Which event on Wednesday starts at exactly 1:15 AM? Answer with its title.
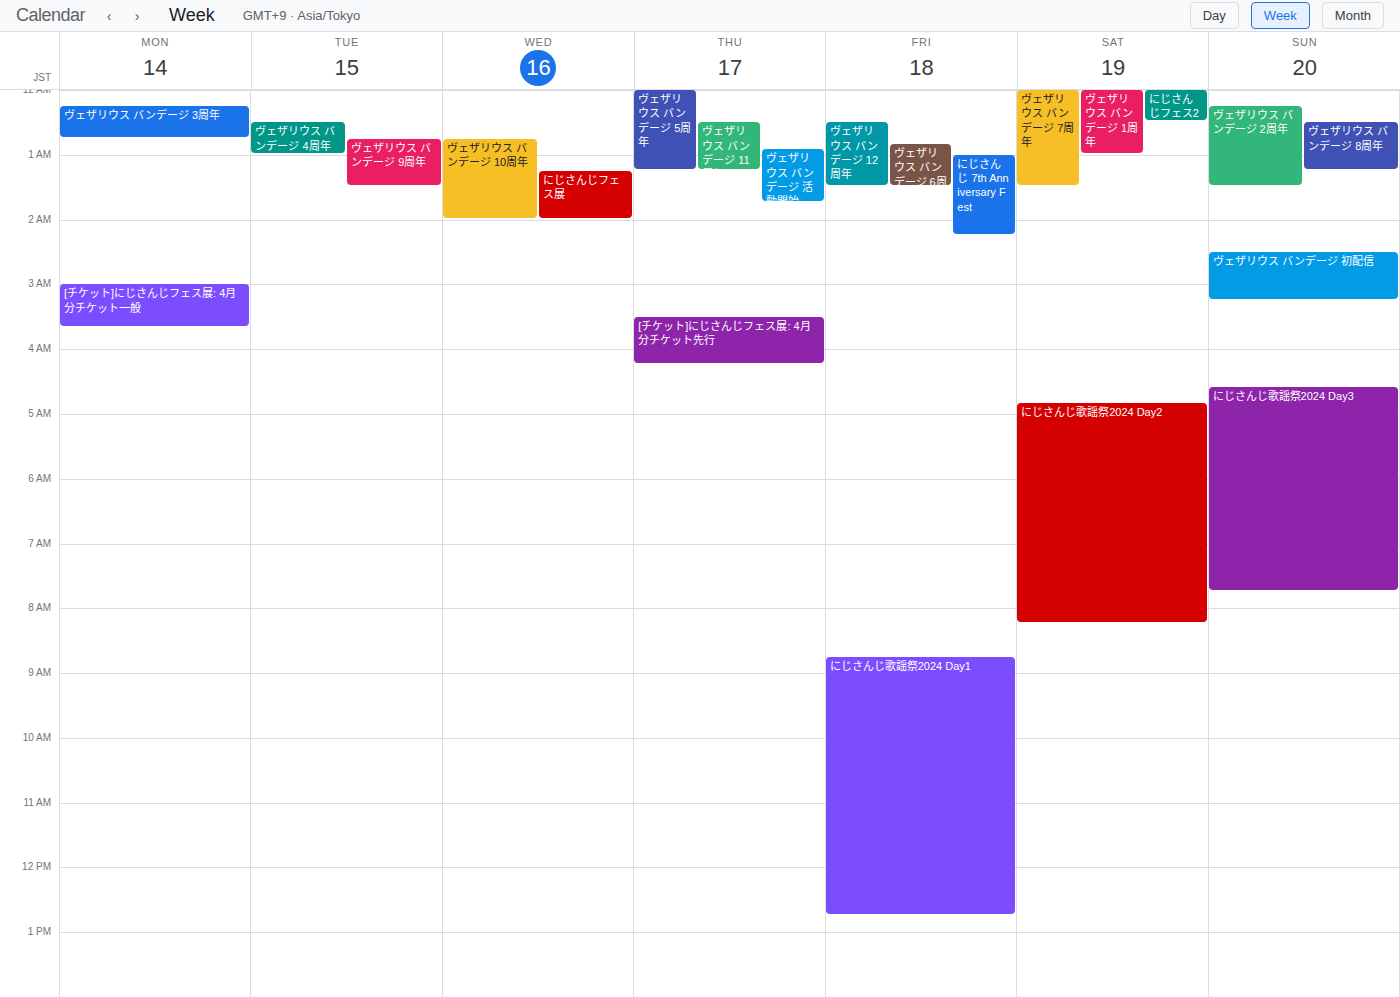
"にじさんじフェス展"